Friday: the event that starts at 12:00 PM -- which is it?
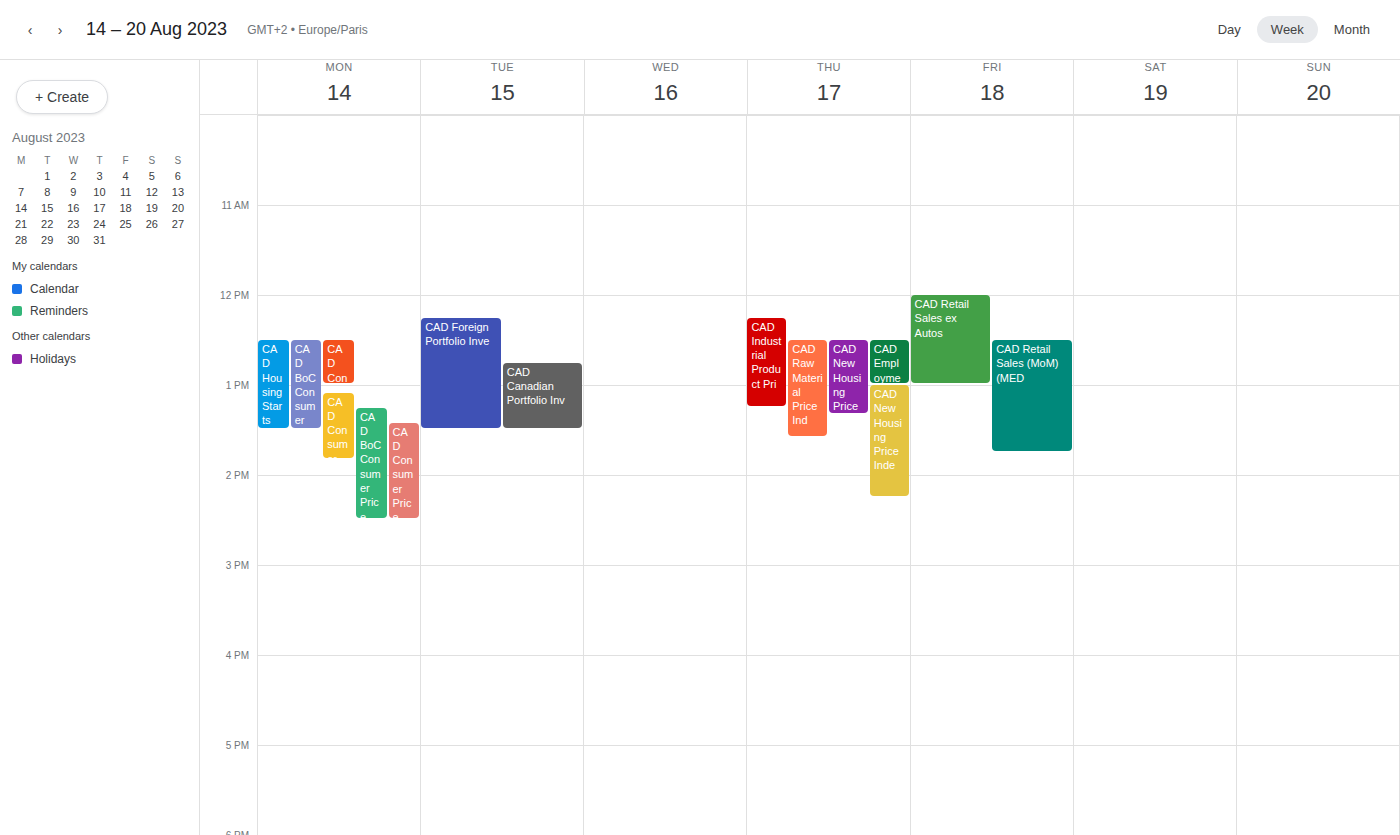
"CAD Retail Sales ex Autos"